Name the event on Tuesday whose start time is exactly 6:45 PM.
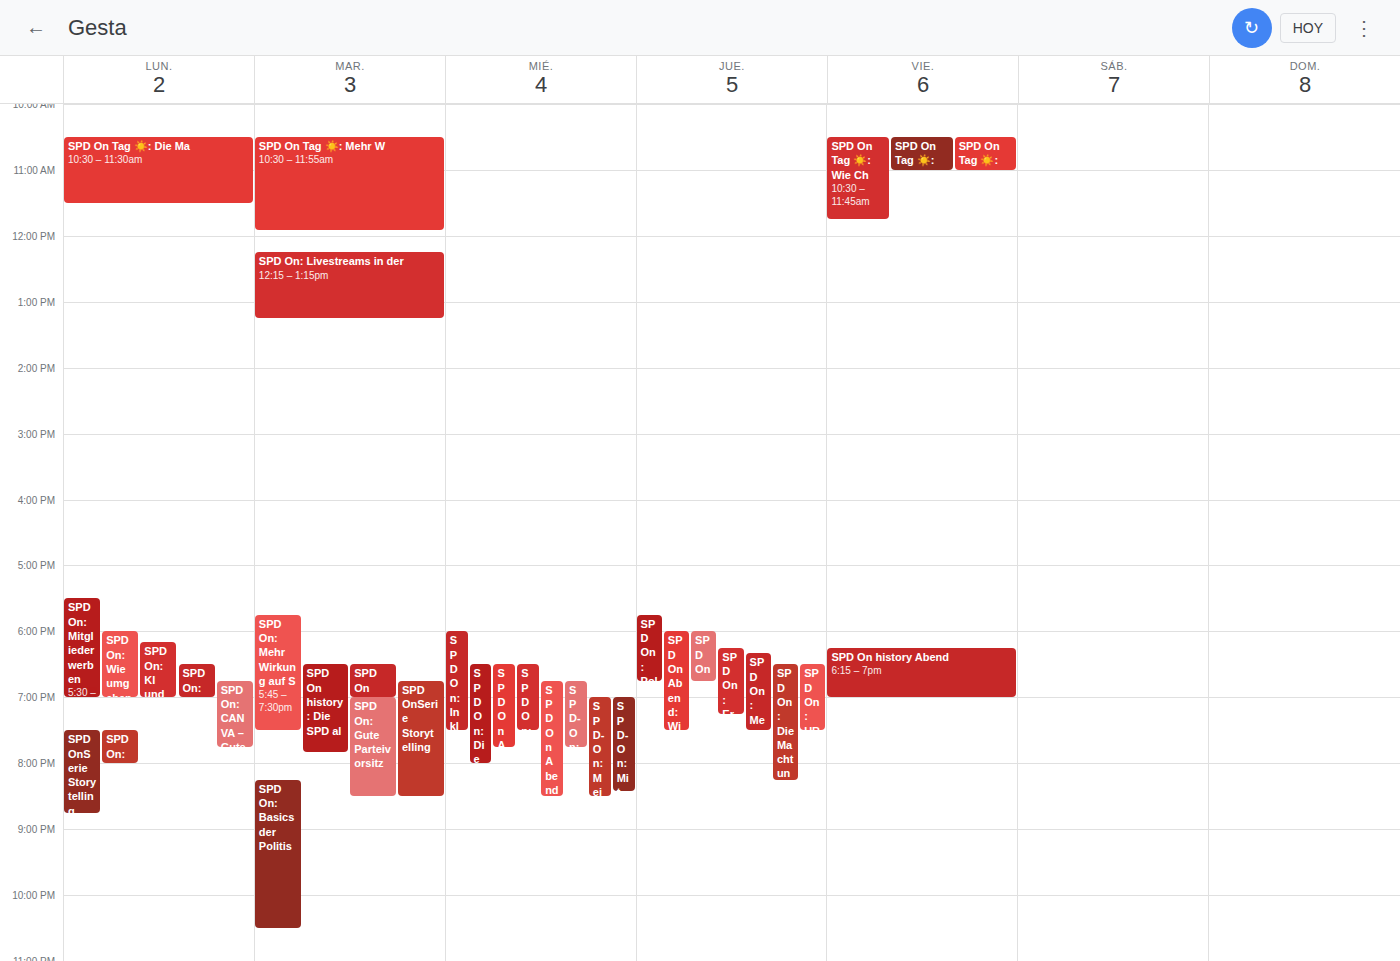
"SPD OnSerie Storytelling"